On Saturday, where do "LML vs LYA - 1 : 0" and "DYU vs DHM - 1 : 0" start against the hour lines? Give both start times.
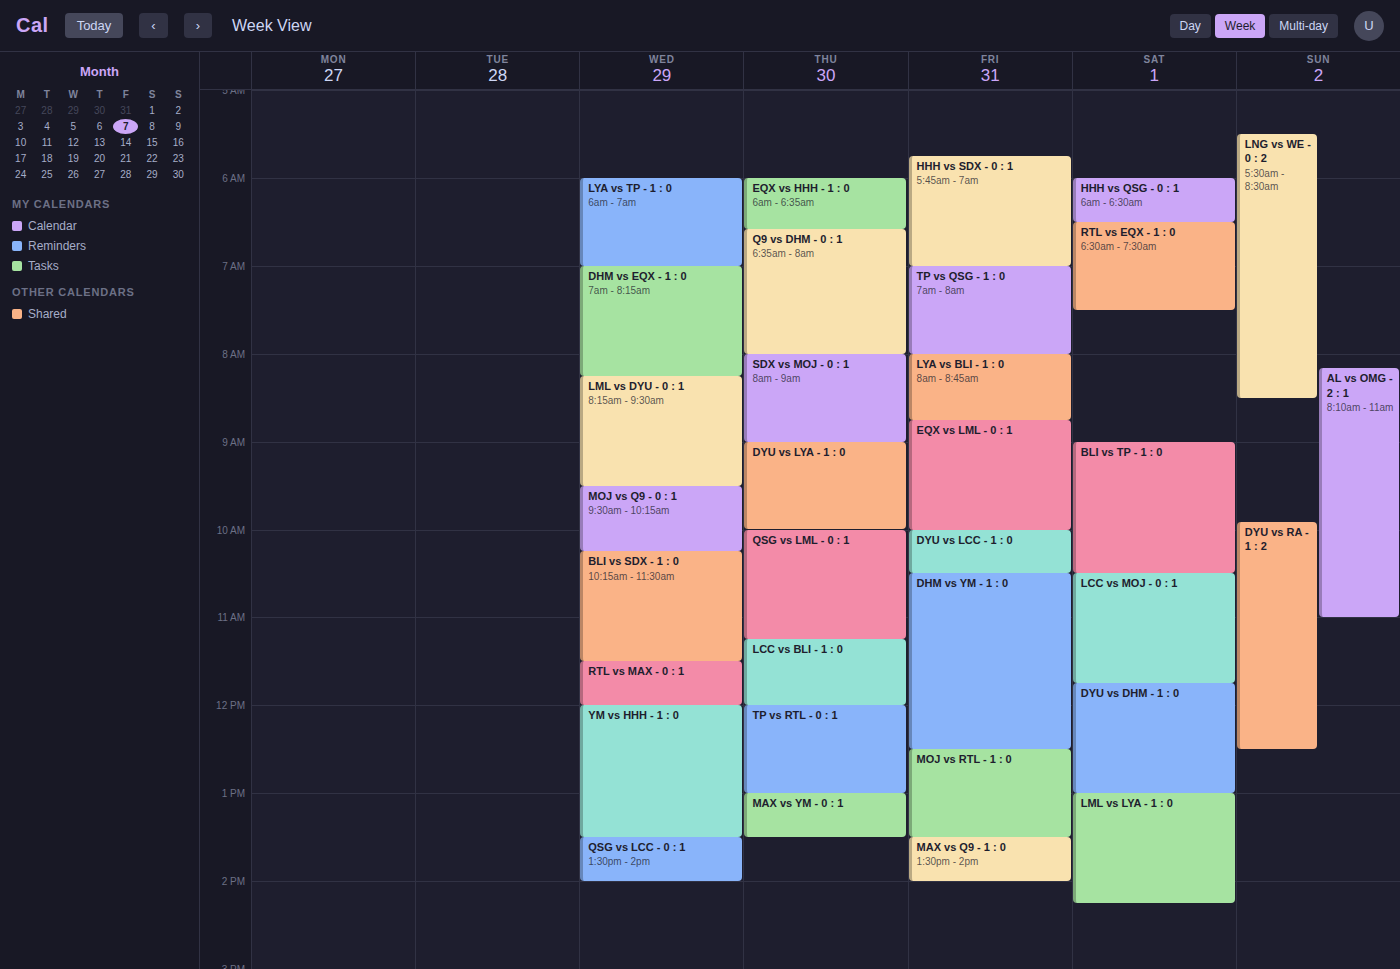
"LML vs LYA - 1 : 0": 1:00 PM, exactly on the 1 PM line. "DYU vs DHM - 1 : 0": 11:45 AM, neither: three quarters of the way from the 11 AM line to the 12 PM line.